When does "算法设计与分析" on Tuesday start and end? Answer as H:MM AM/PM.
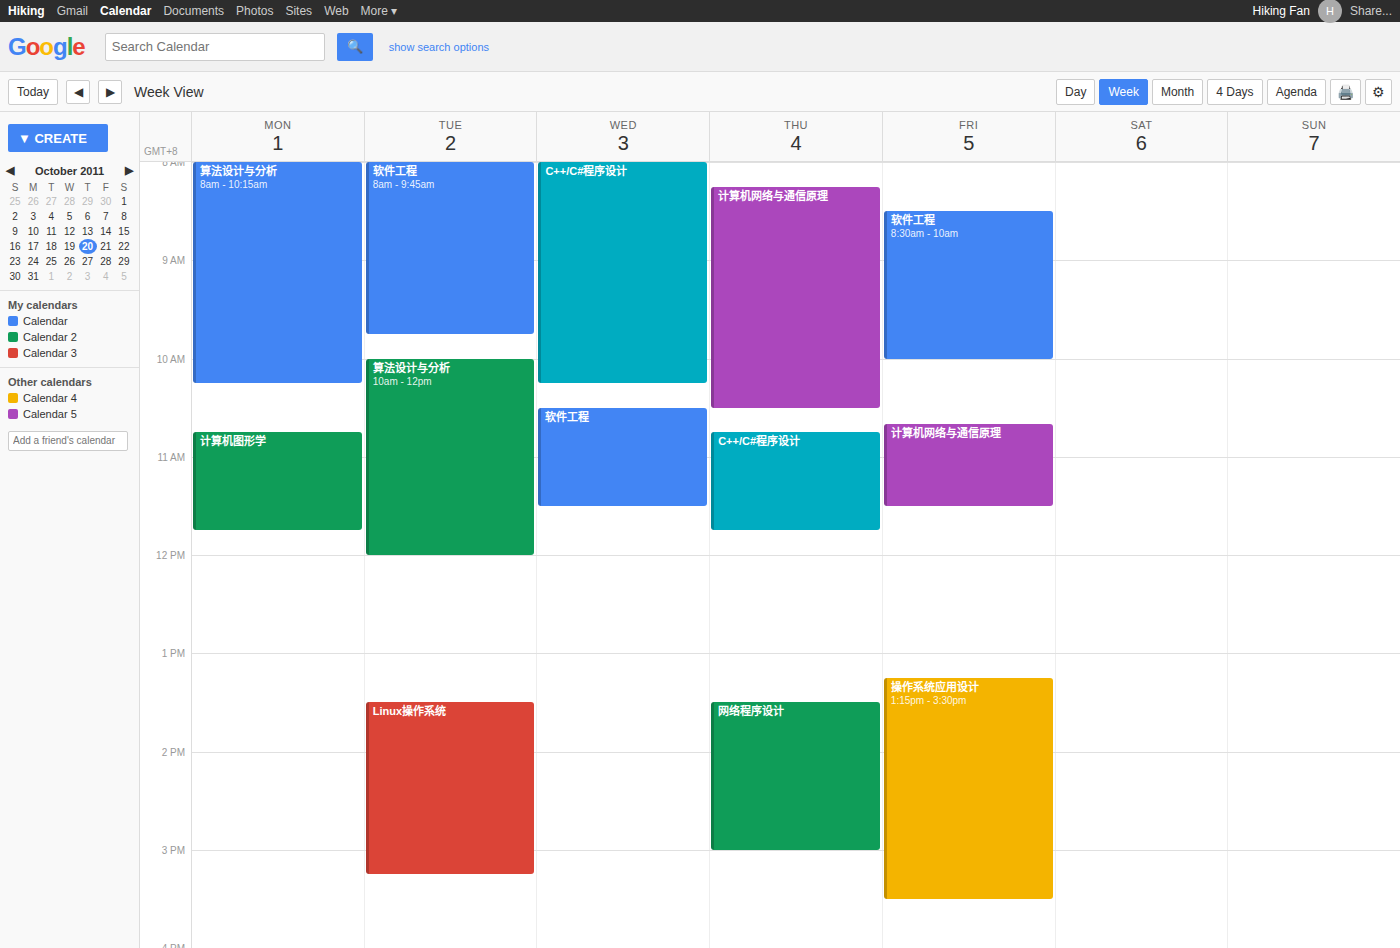
10:00 AM to 12:00 PM